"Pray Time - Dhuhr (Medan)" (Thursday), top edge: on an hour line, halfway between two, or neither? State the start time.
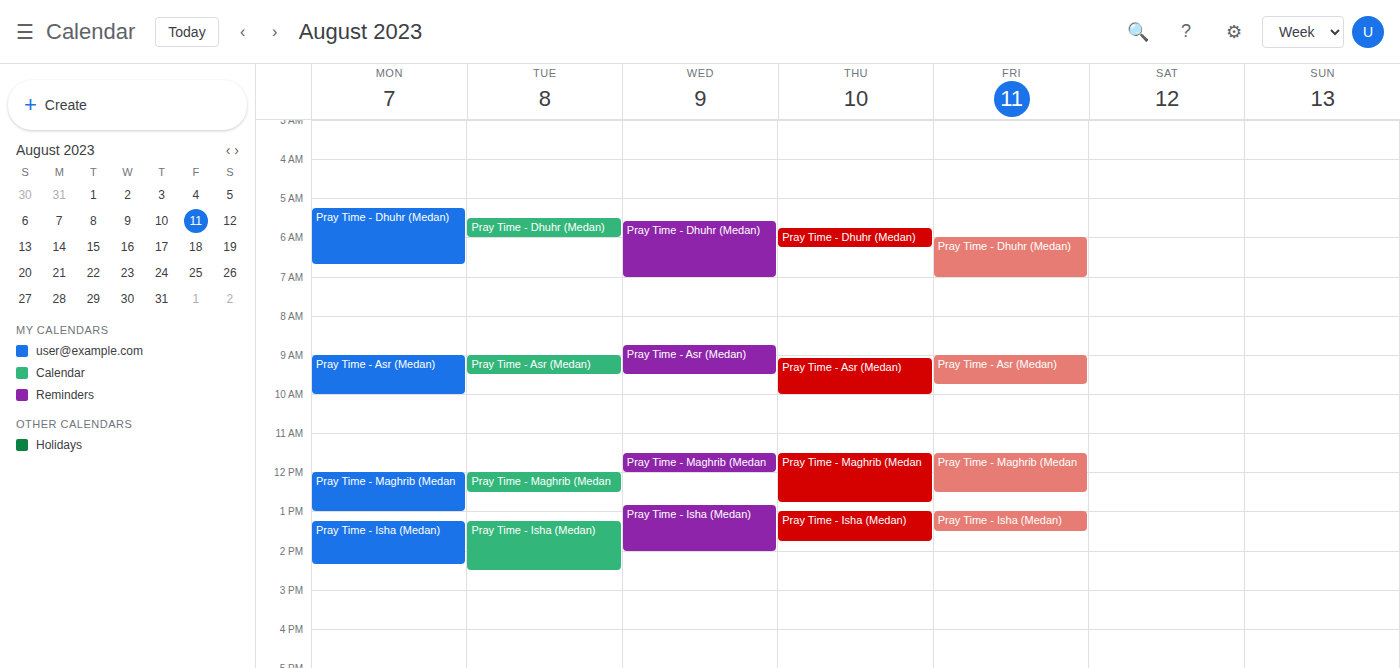
5:45 AM -- neither: three quarters of the way from the 5 AM line to the 6 AM line.